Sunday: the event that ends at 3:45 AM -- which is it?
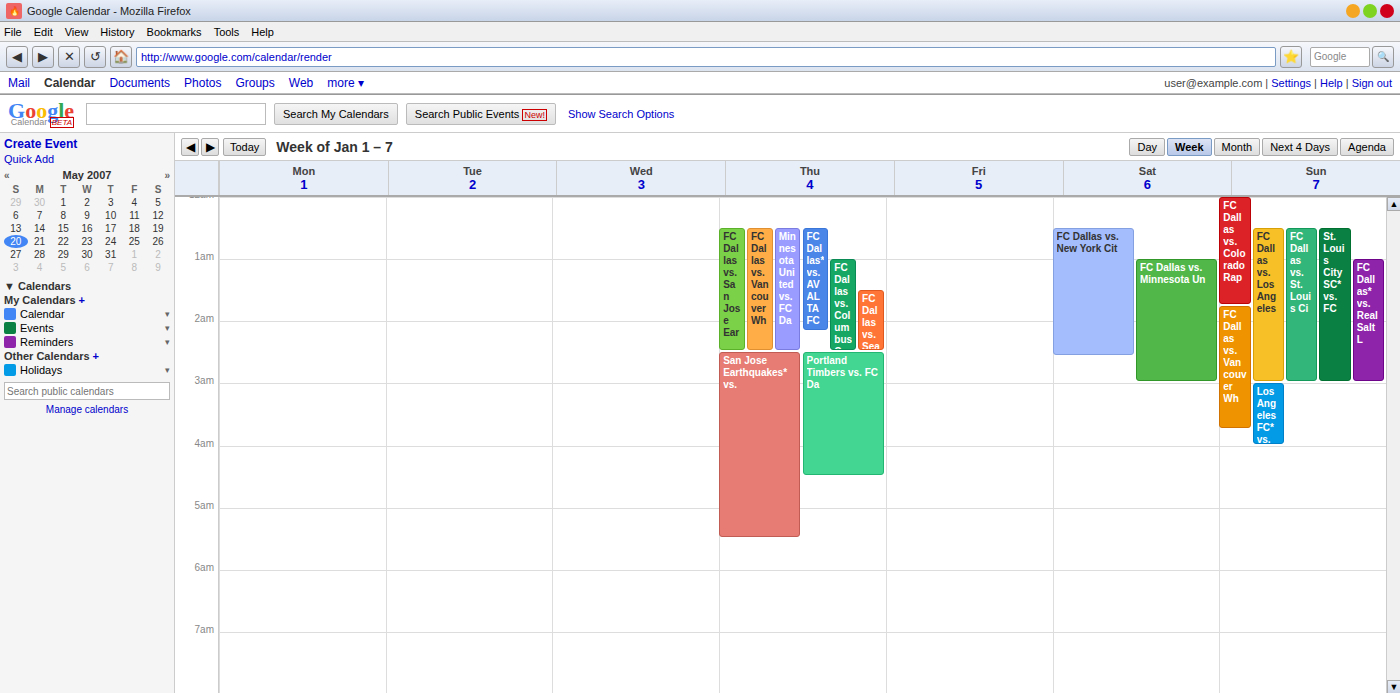
"FC Dallas vs. Vancouver Wh"